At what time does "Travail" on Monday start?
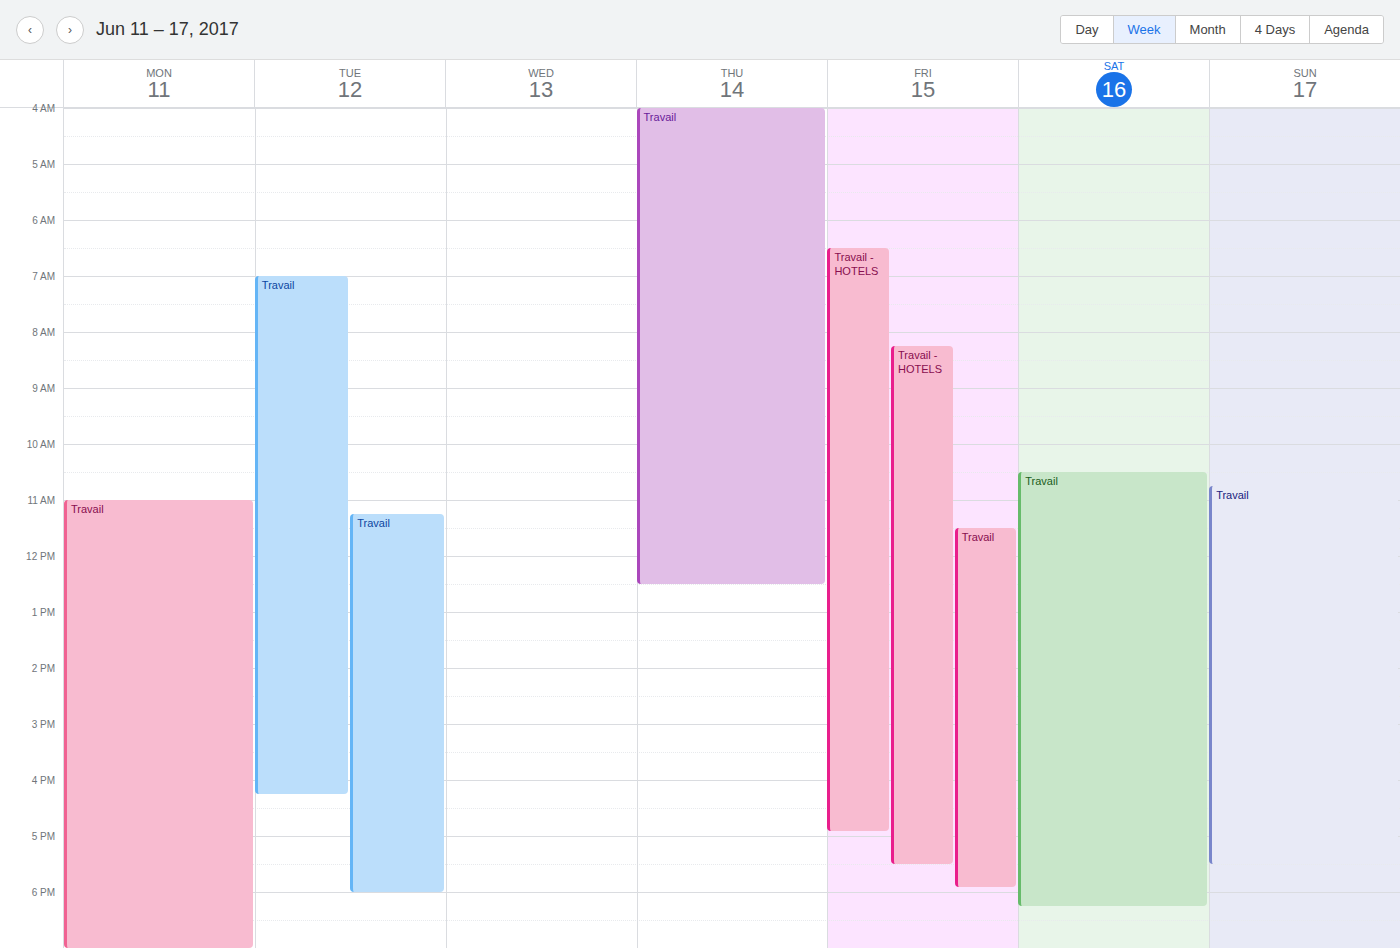
11:00 AM